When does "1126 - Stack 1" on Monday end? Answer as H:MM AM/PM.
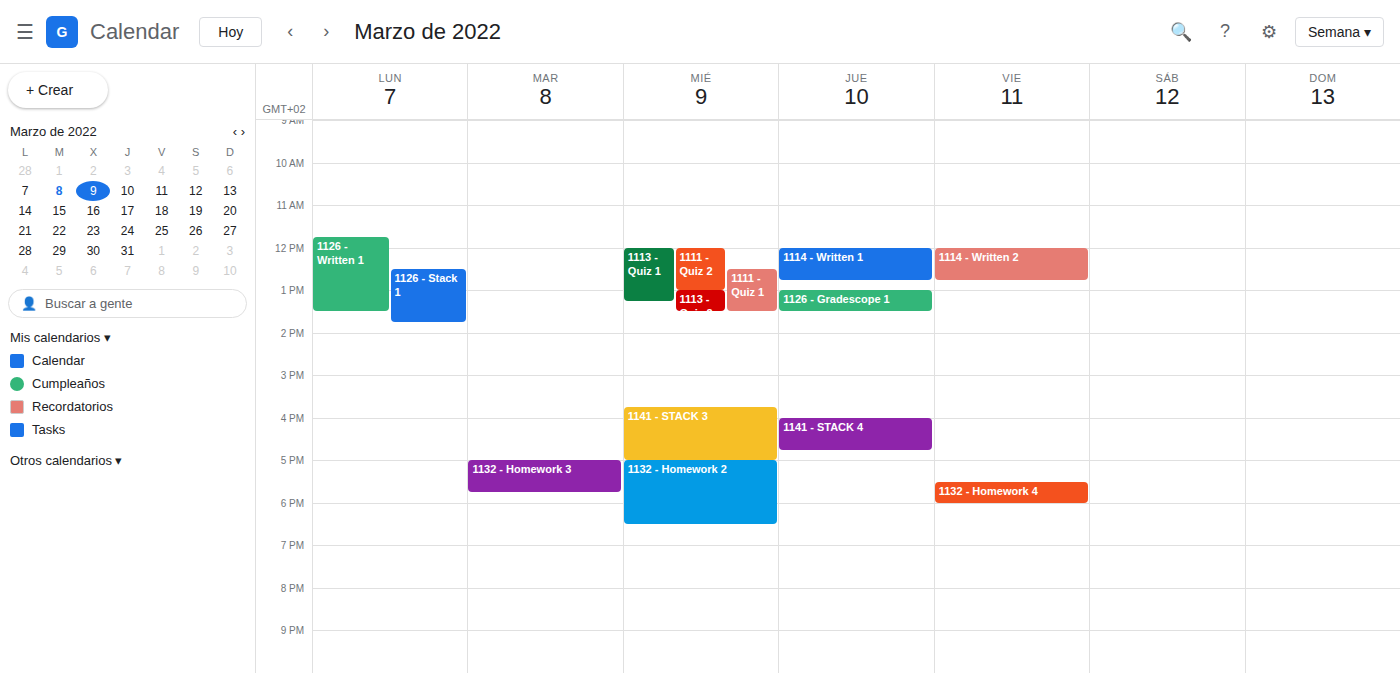
1:45 PM